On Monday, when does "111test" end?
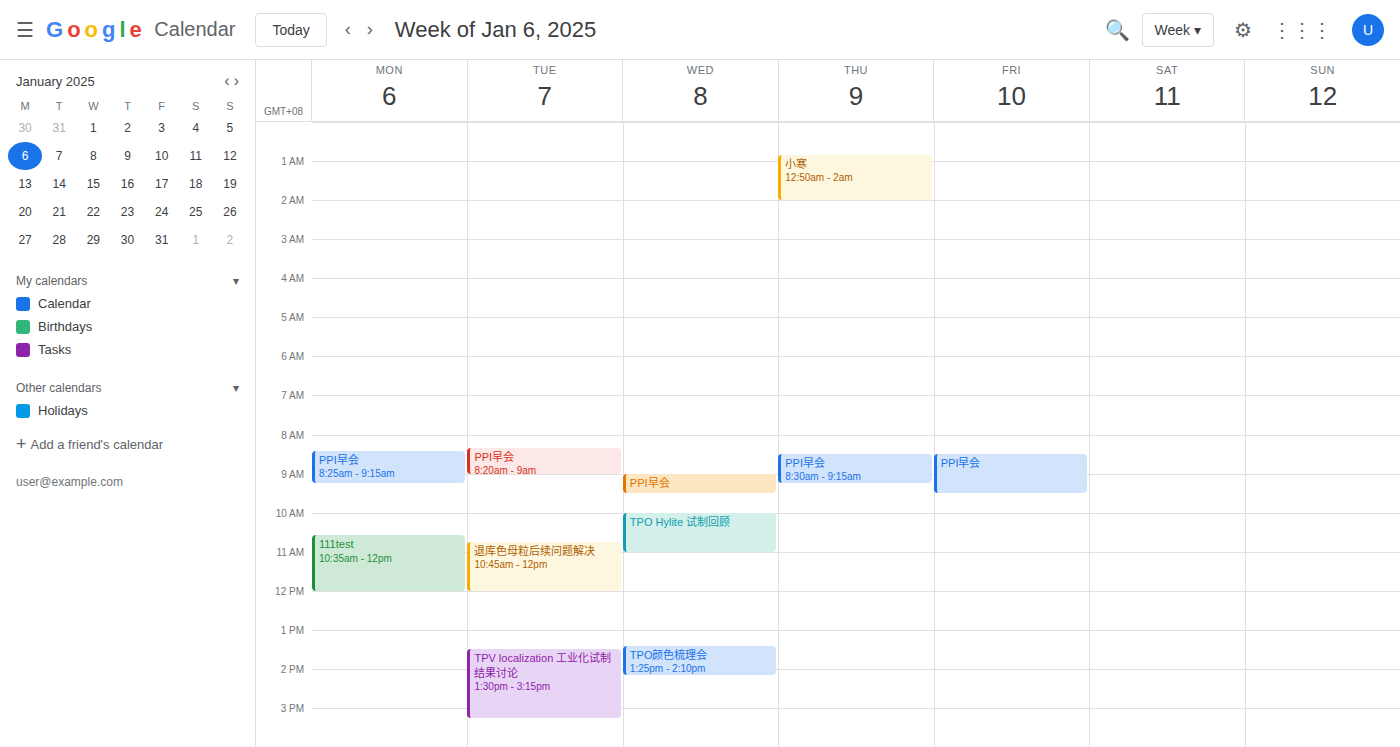
12:00 PM